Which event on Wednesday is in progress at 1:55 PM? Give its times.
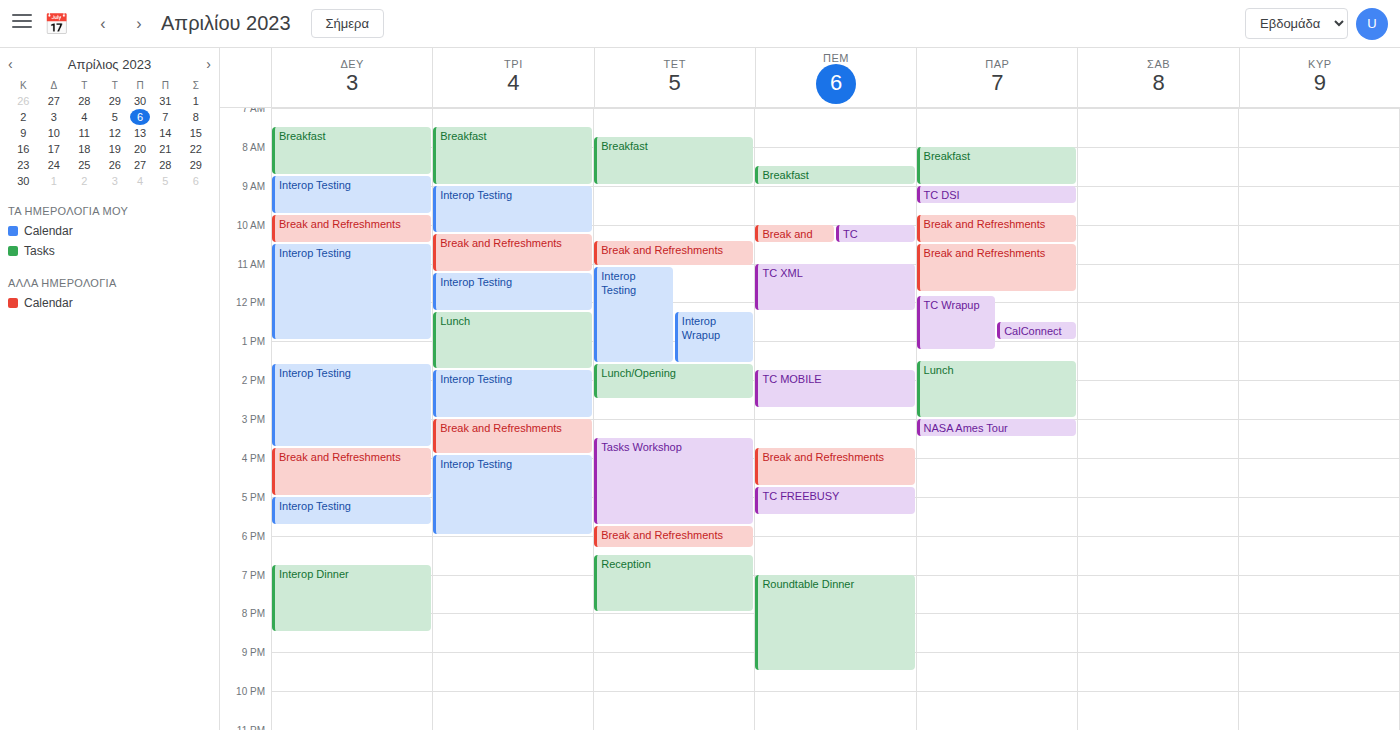
"Lunch/Opening", 1:35 PM to 2:30 PM